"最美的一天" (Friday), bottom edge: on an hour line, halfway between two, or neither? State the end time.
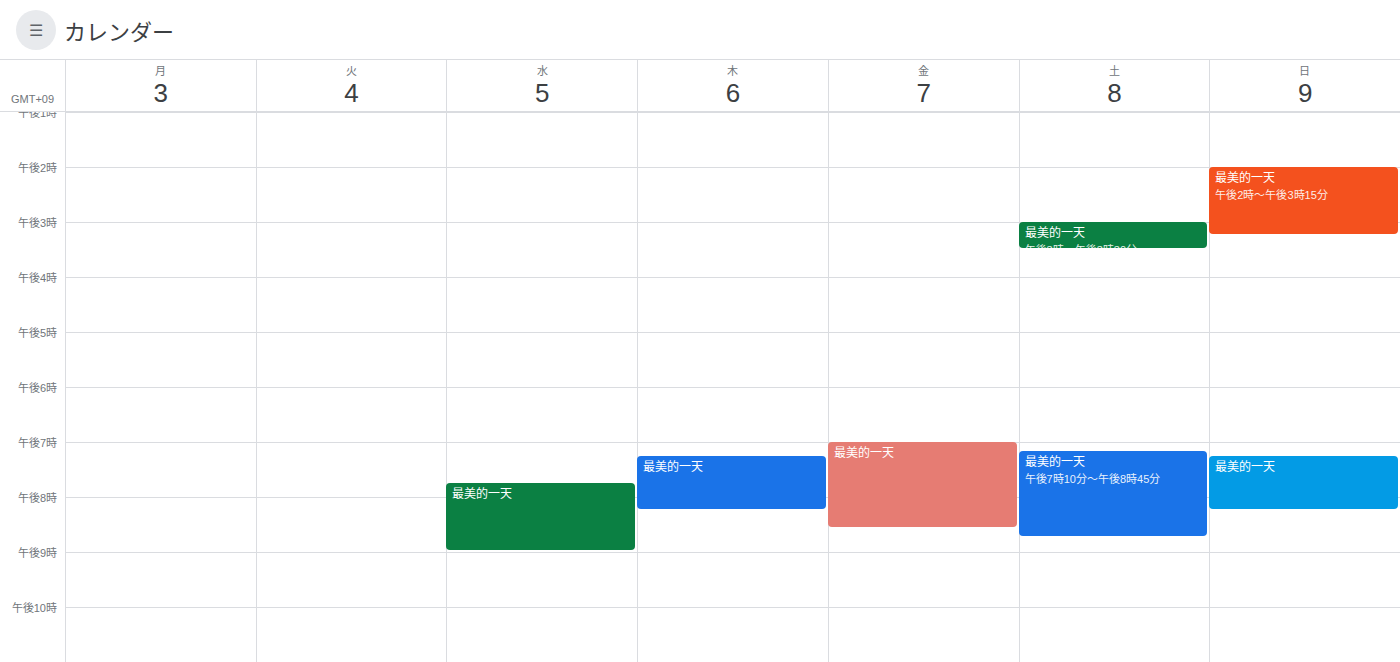
8:35 PM -- neither: 35 minutes below the 8 PM line and 25 minutes above the 9 PM line.